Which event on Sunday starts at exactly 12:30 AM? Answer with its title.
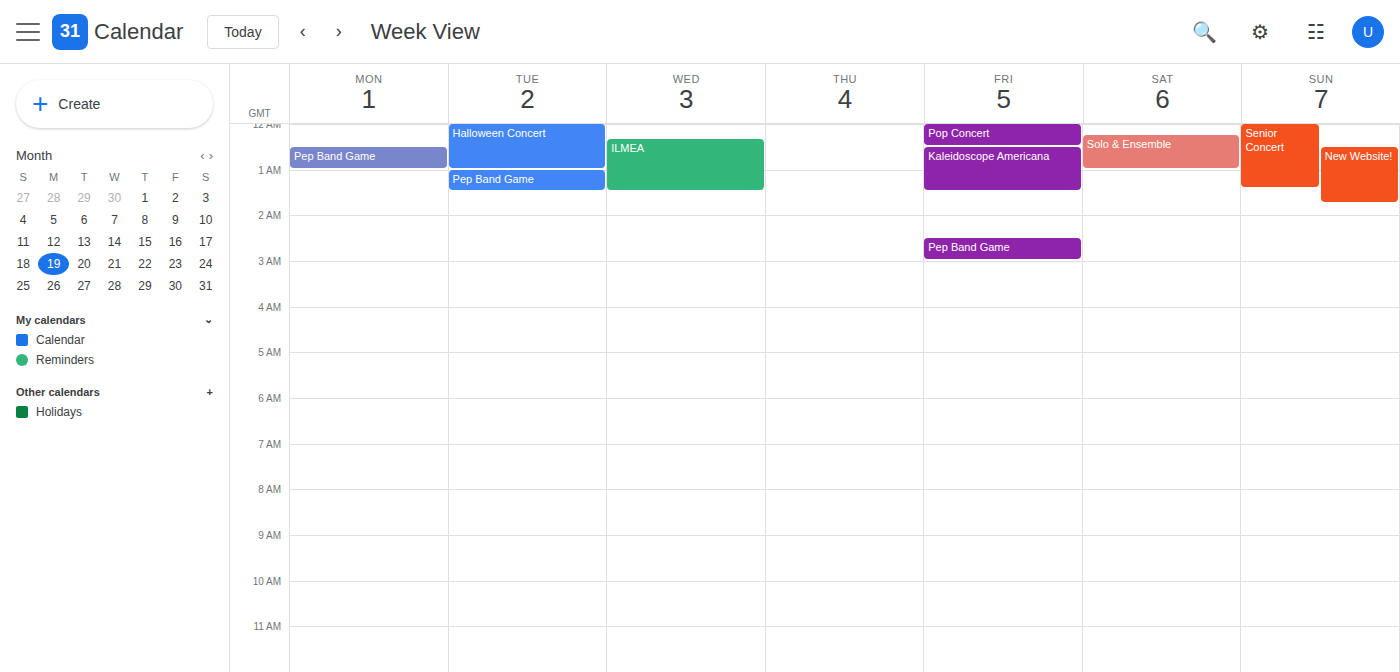
"New Website!"